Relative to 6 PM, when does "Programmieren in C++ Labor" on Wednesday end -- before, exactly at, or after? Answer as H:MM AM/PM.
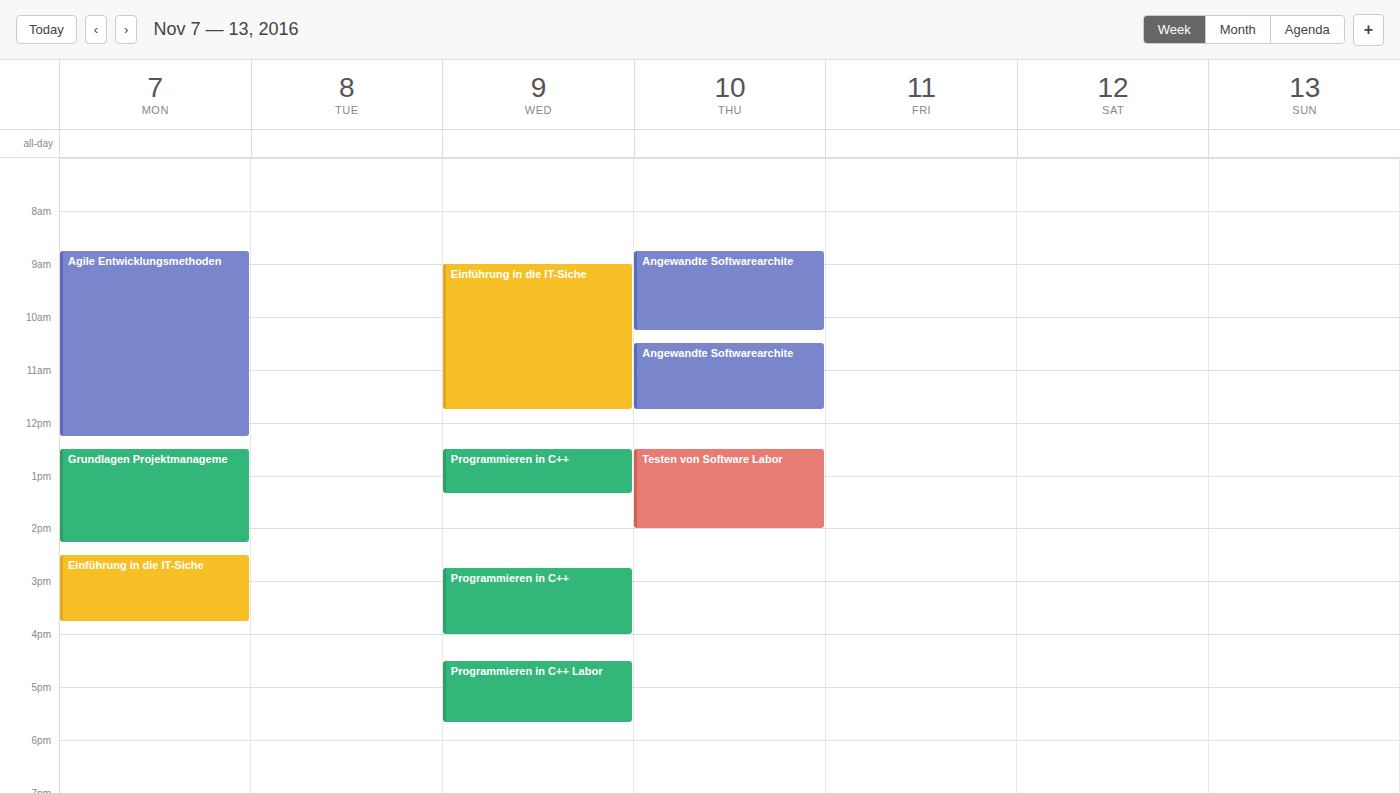
5:40 PM -- before 6 PM, 20 minutes above the 6 PM line.